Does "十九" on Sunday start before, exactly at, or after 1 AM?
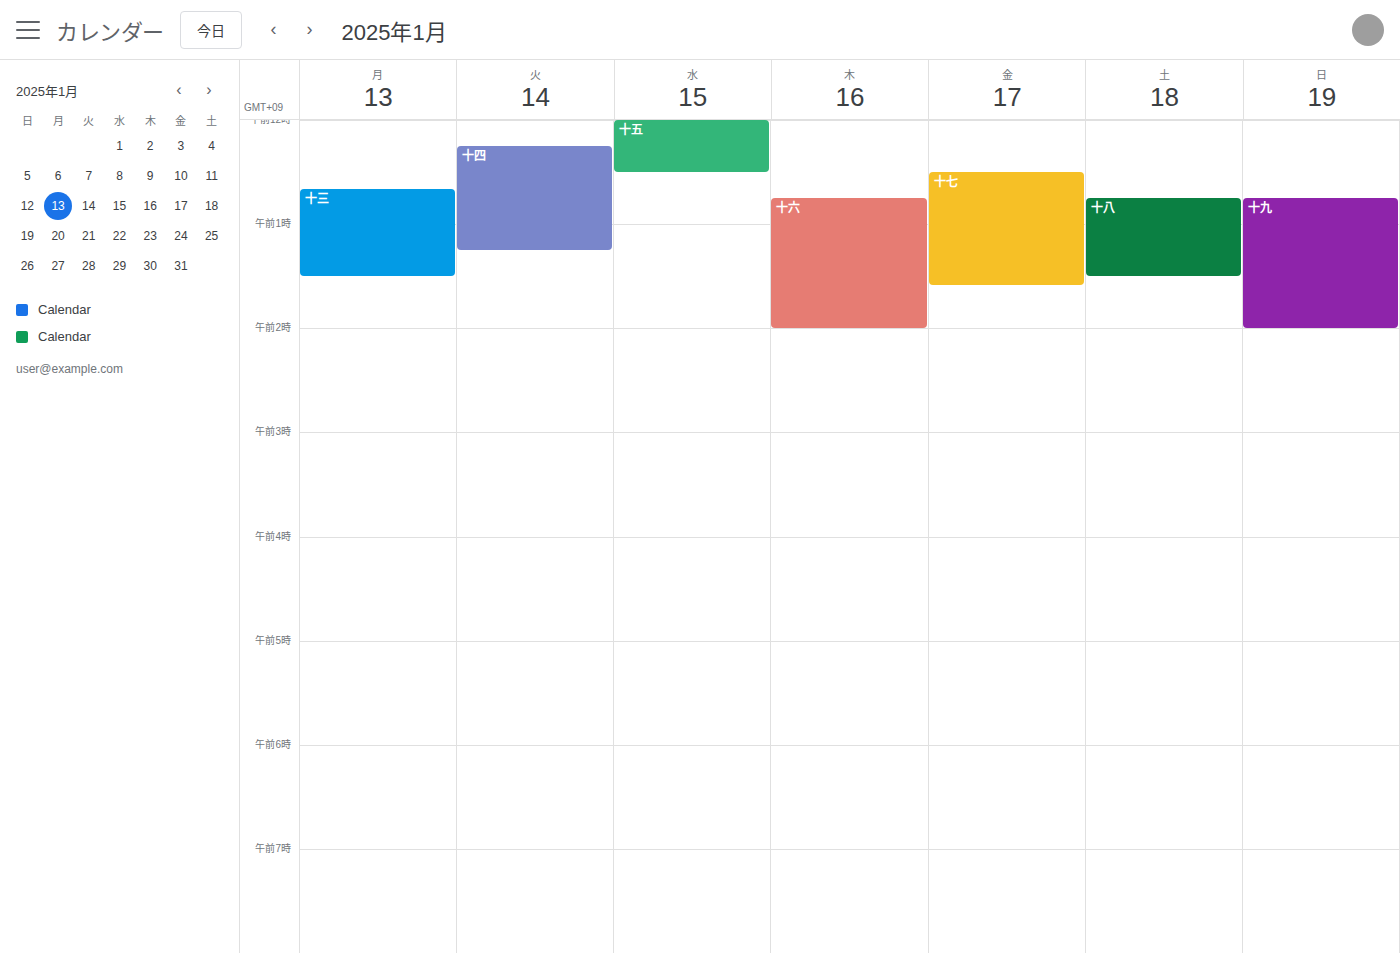
12:45 AM -- before 1 AM, 15 minutes above the 1 AM line.